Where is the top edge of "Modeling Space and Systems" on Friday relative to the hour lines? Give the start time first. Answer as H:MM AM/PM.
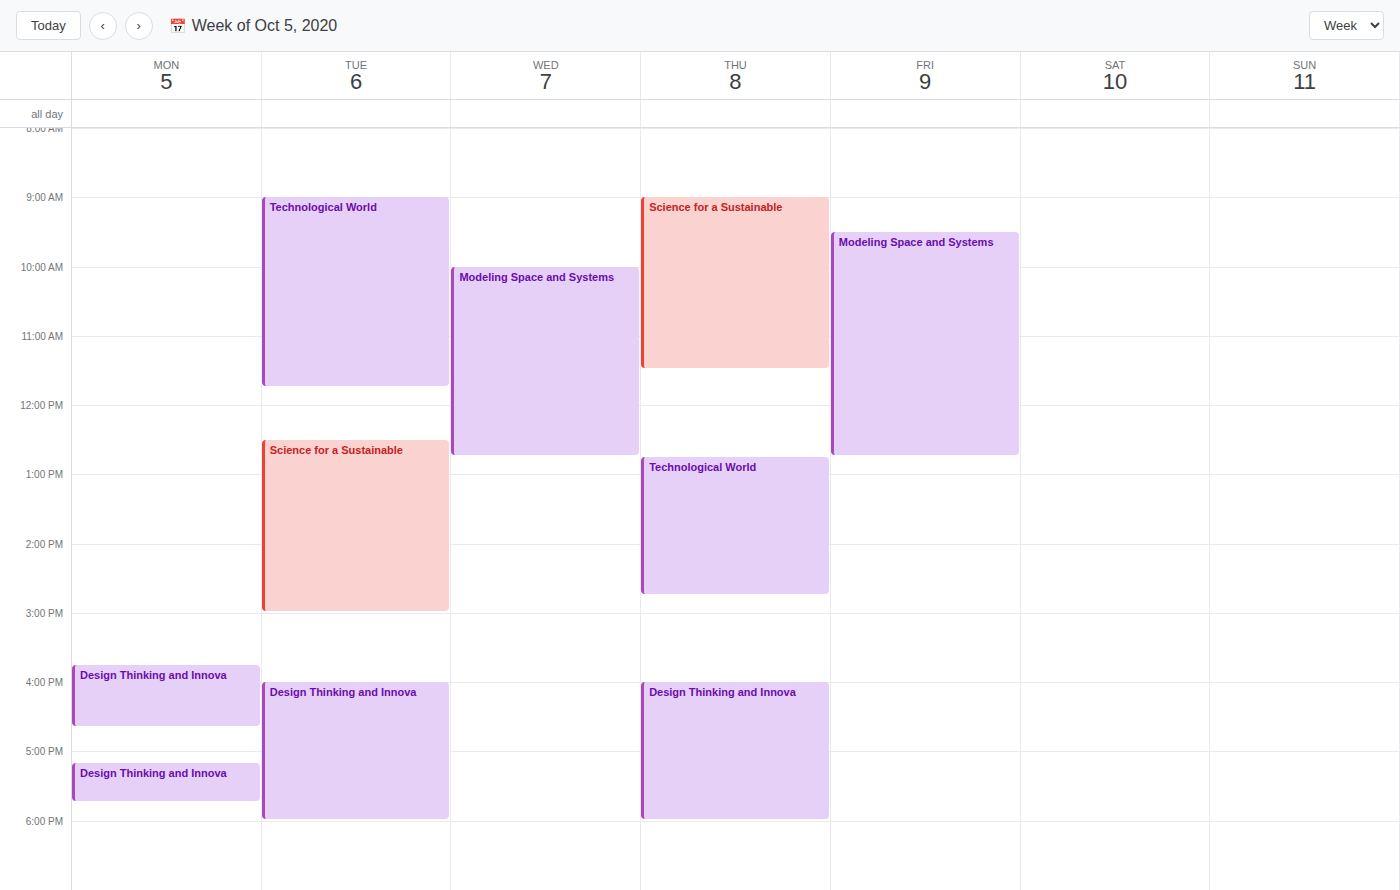
9:30 AM -- halfway between the 9 AM and 10 AM lines.